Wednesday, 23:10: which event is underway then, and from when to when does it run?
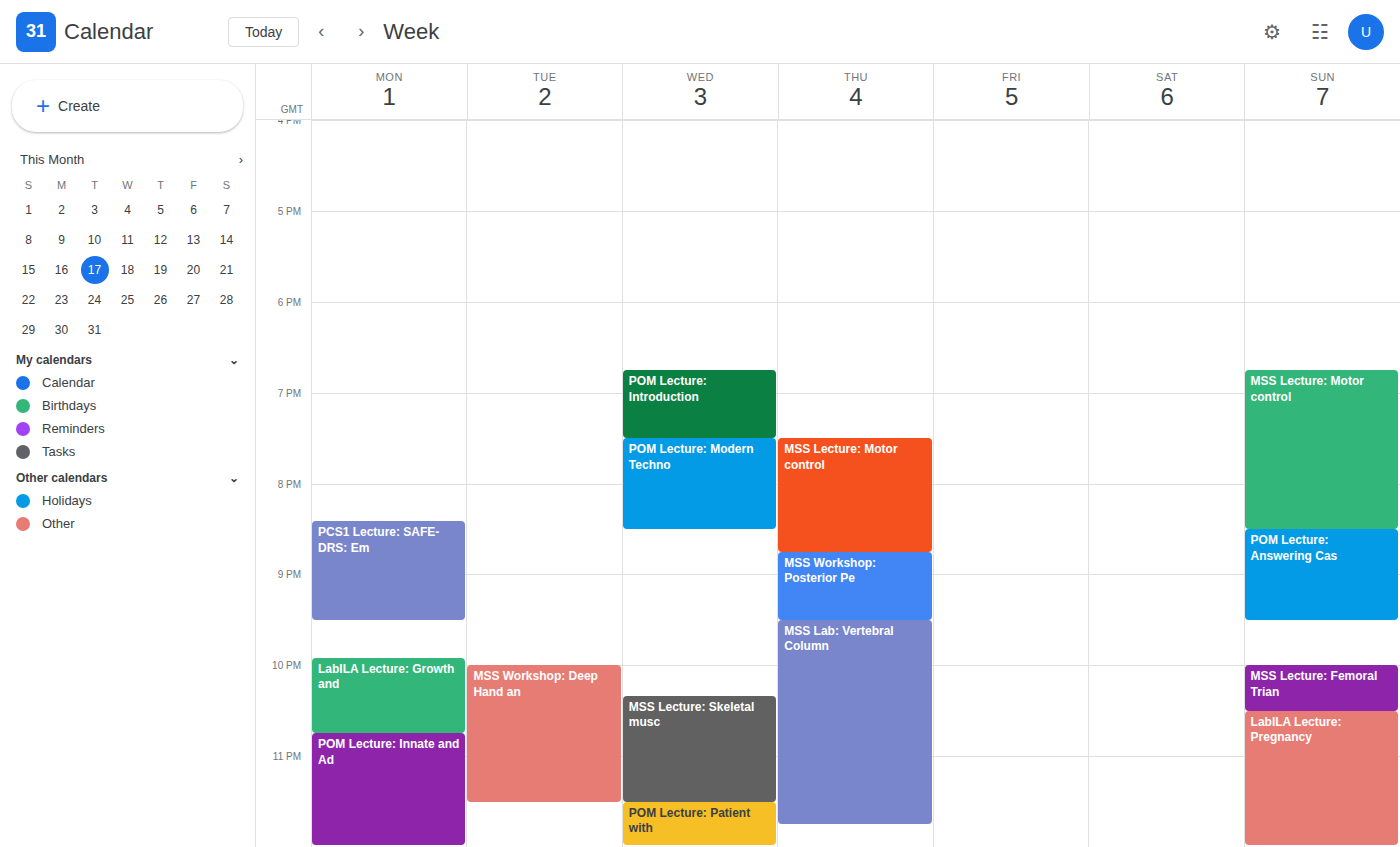
"MSS Lecture: Skeletal musc", 22:20 to 23:30